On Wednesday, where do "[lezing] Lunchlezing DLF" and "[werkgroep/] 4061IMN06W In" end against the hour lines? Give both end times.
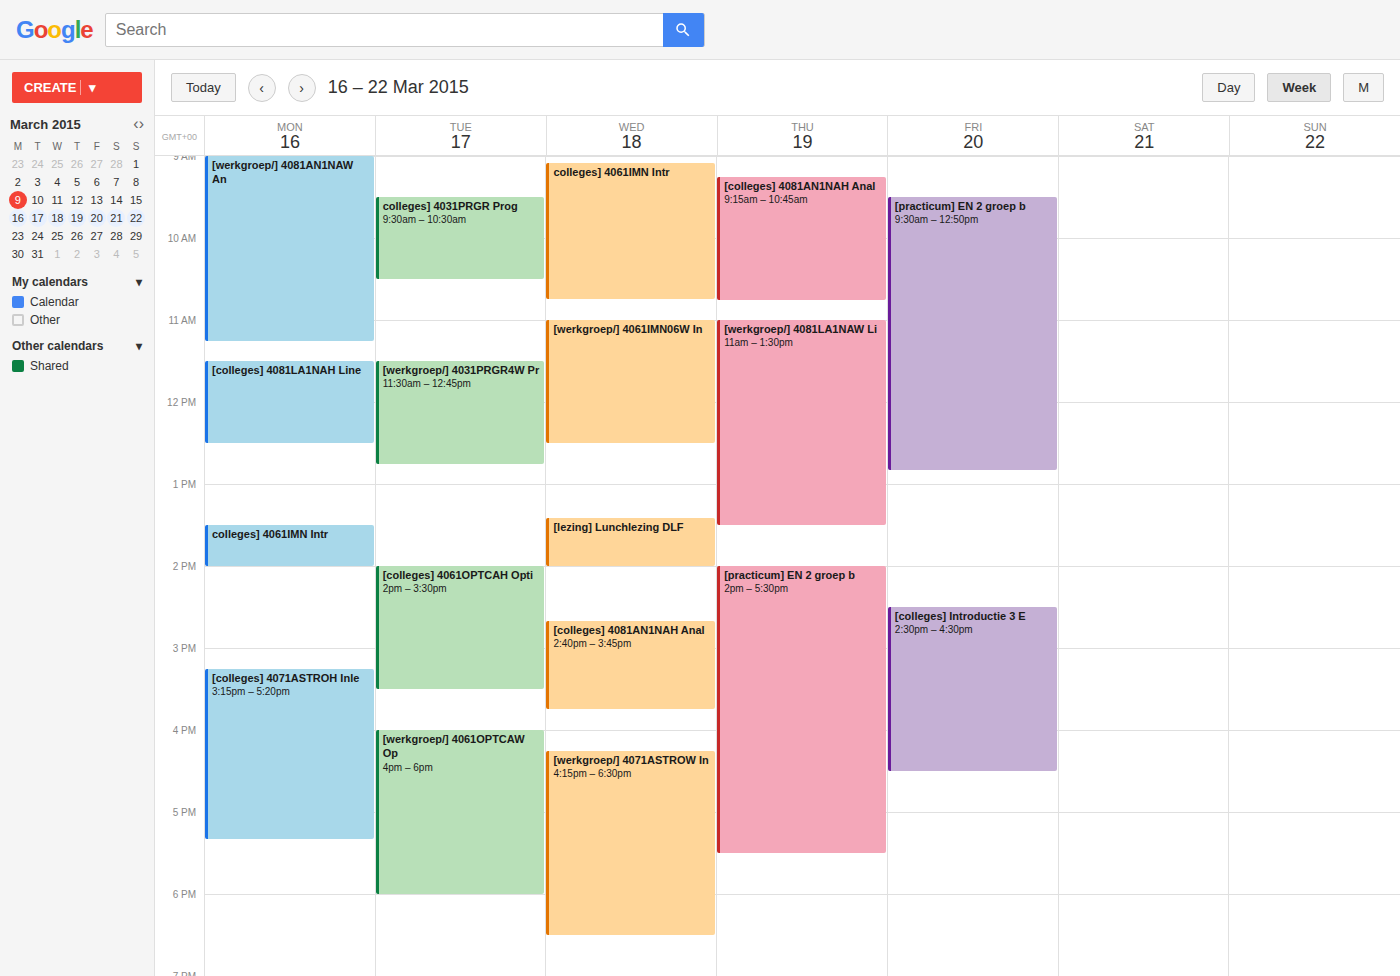
"[lezing] Lunchlezing DLF": 2:00 PM, exactly on the 2 PM line. "[werkgroep/] 4061IMN06W In": 12:30 PM, halfway between the 12 PM and 1 PM lines.